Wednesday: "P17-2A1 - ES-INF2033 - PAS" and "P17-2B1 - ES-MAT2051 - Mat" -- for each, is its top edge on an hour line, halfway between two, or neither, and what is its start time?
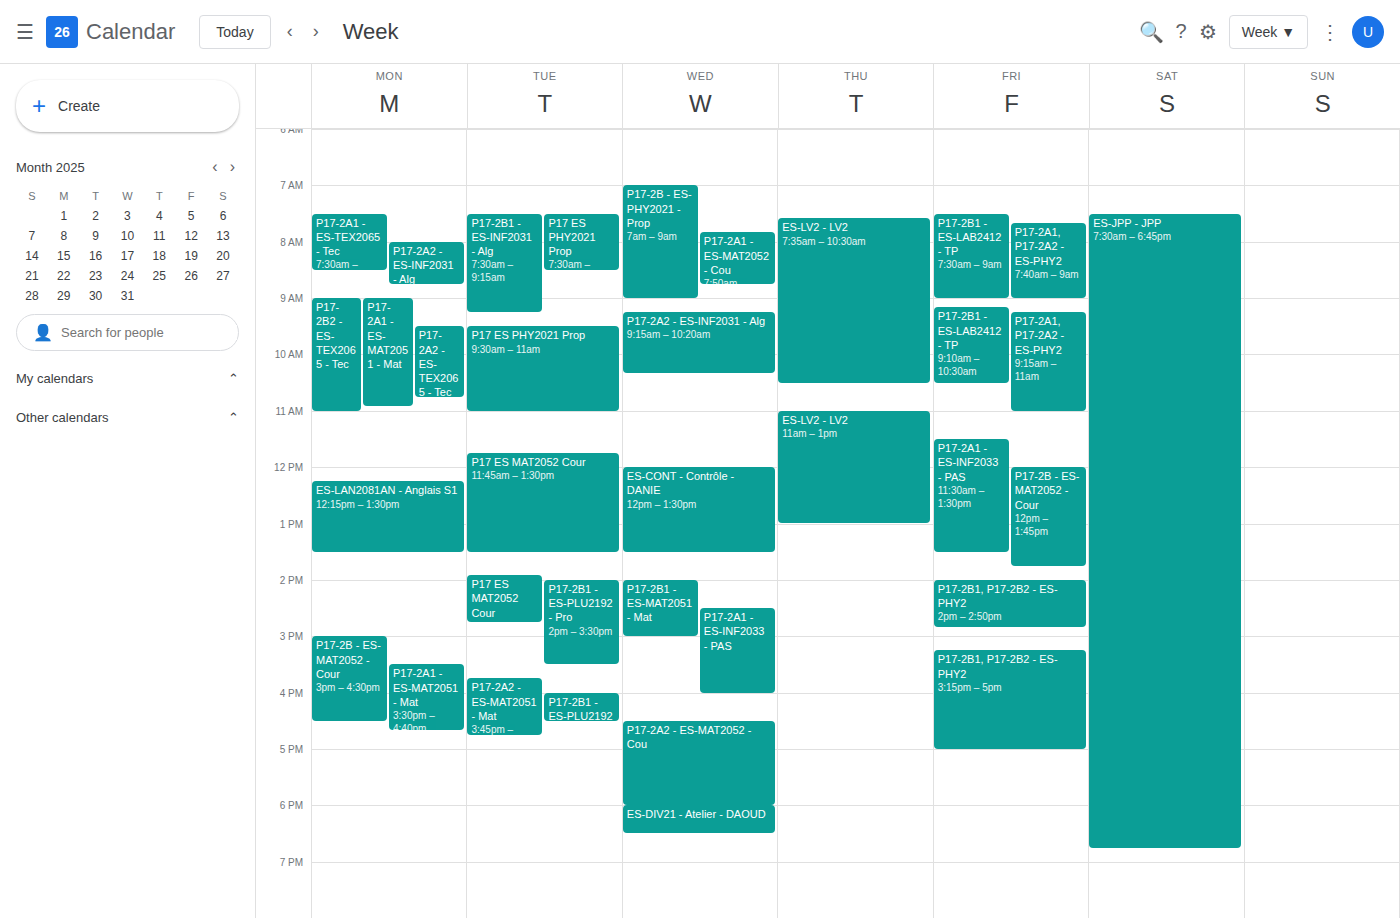
"P17-2A1 - ES-INF2033 - PAS": 2:30 PM, halfway between the 2 PM and 3 PM lines. "P17-2B1 - ES-MAT2051 - Mat": 2:00 PM, exactly on the 2 PM line.